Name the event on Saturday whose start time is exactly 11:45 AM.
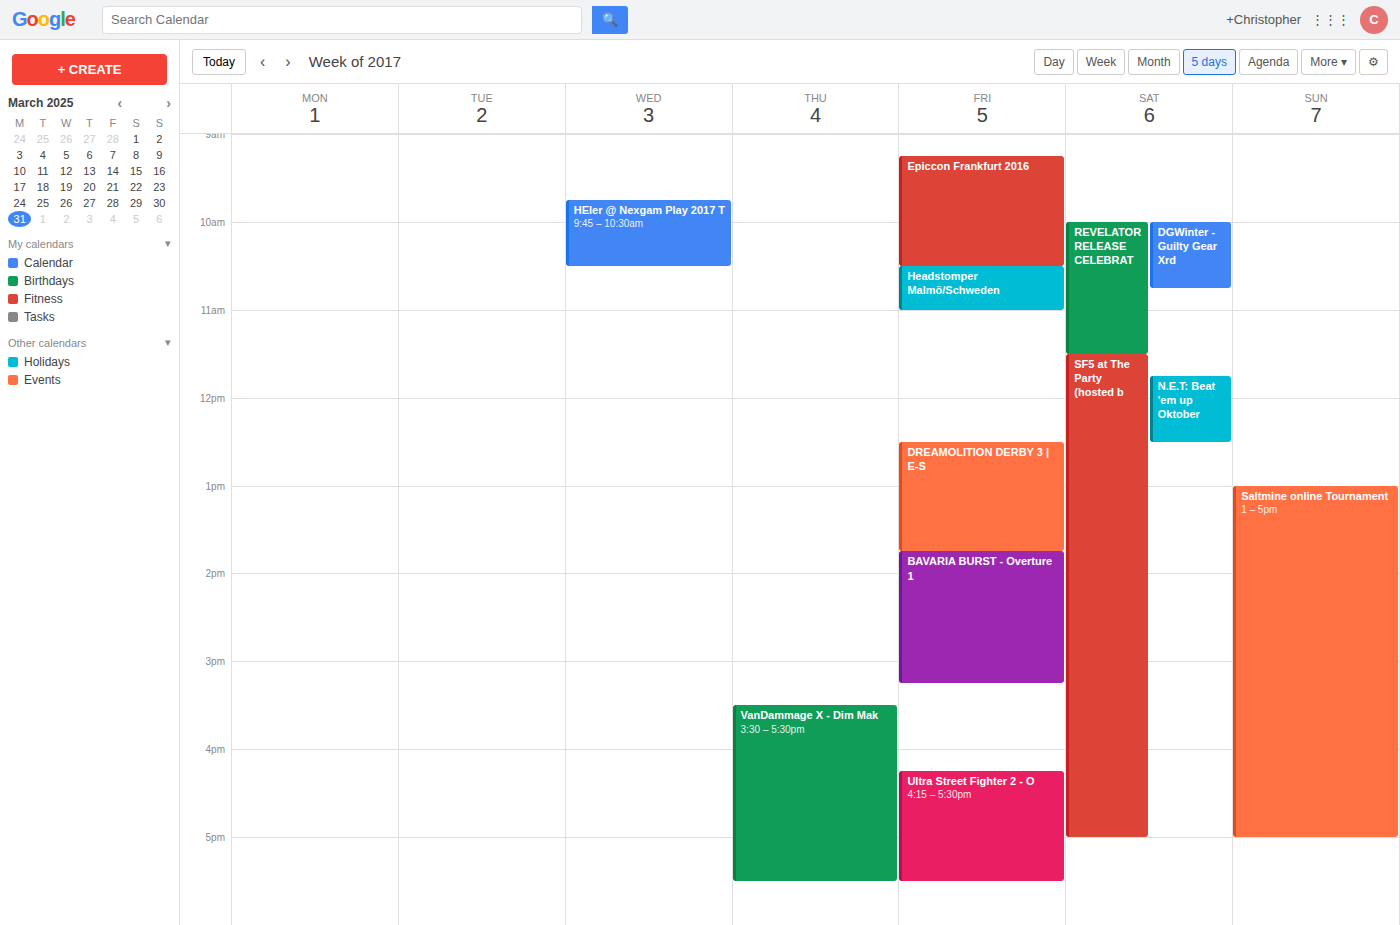
"N.E.T: Beat 'em up Oktober"